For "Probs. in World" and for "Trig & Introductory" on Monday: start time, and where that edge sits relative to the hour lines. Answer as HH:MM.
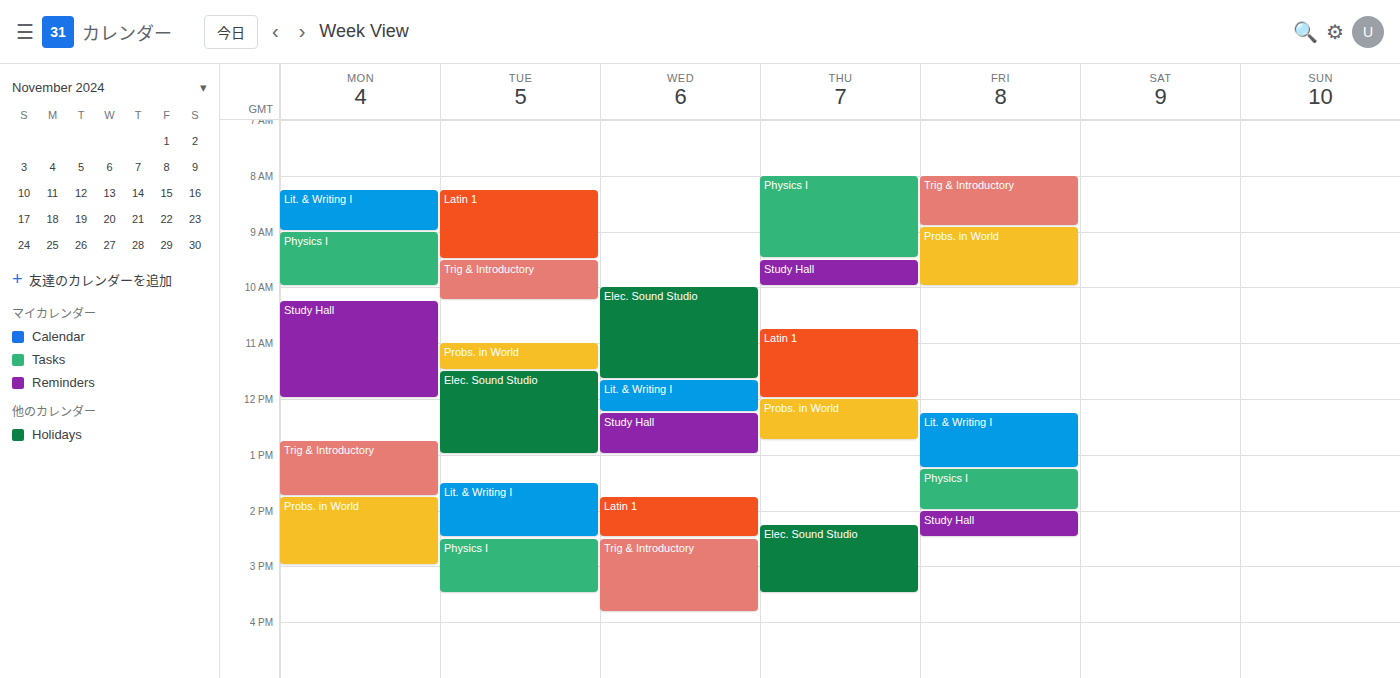
"Probs. in World": 13:45, neither: three quarters of the way from the 13:00 line to the 14:00 line. "Trig & Introductory": 12:45, neither: three quarters of the way from the 12:00 line to the 13:00 line.